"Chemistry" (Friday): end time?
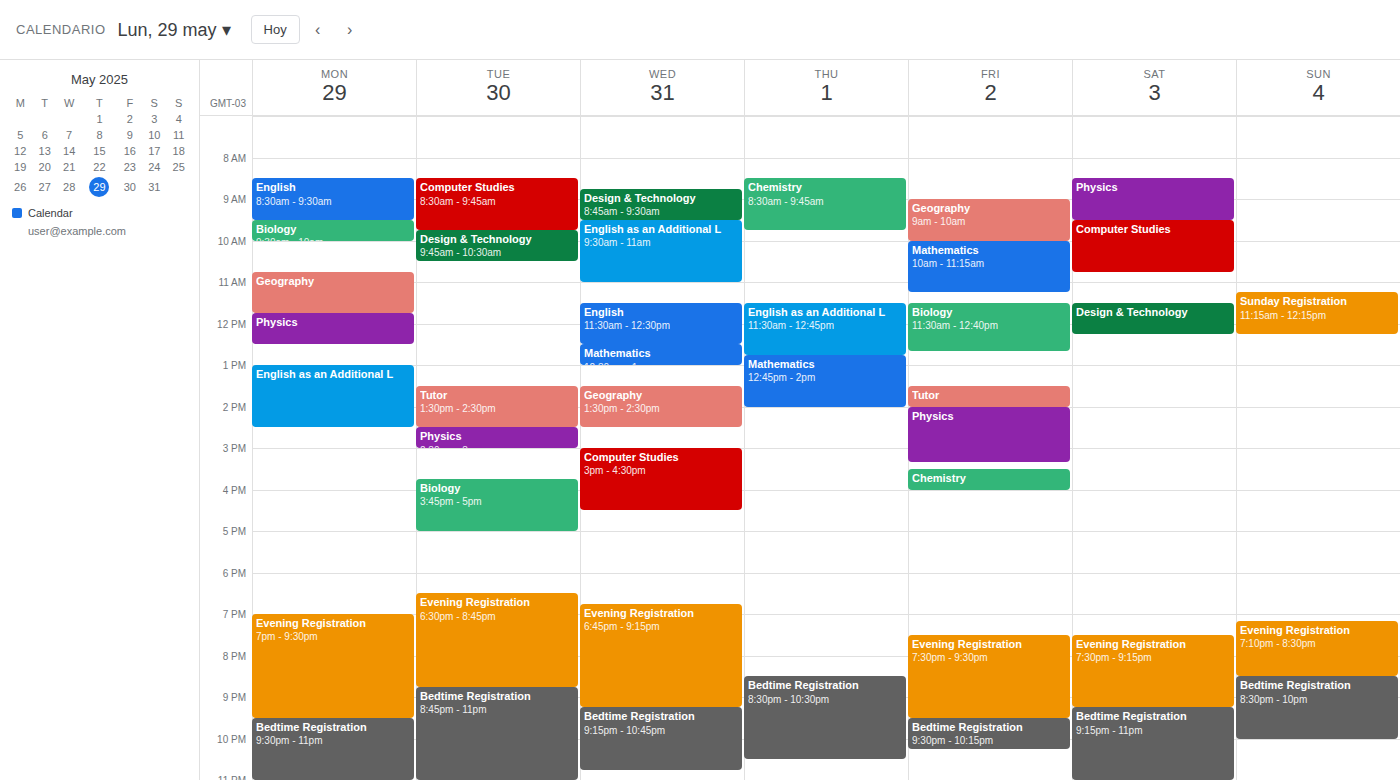
4:00 PM